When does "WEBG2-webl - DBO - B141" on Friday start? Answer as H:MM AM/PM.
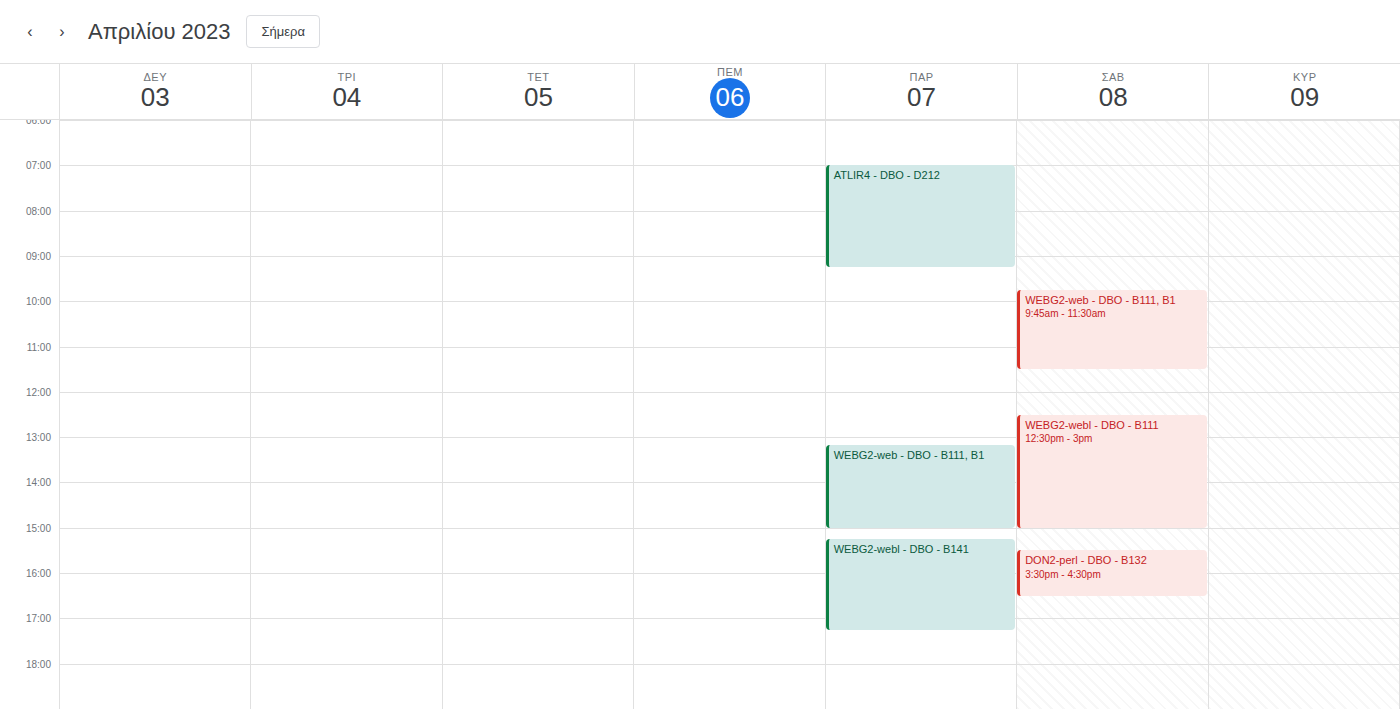
3:15 PM